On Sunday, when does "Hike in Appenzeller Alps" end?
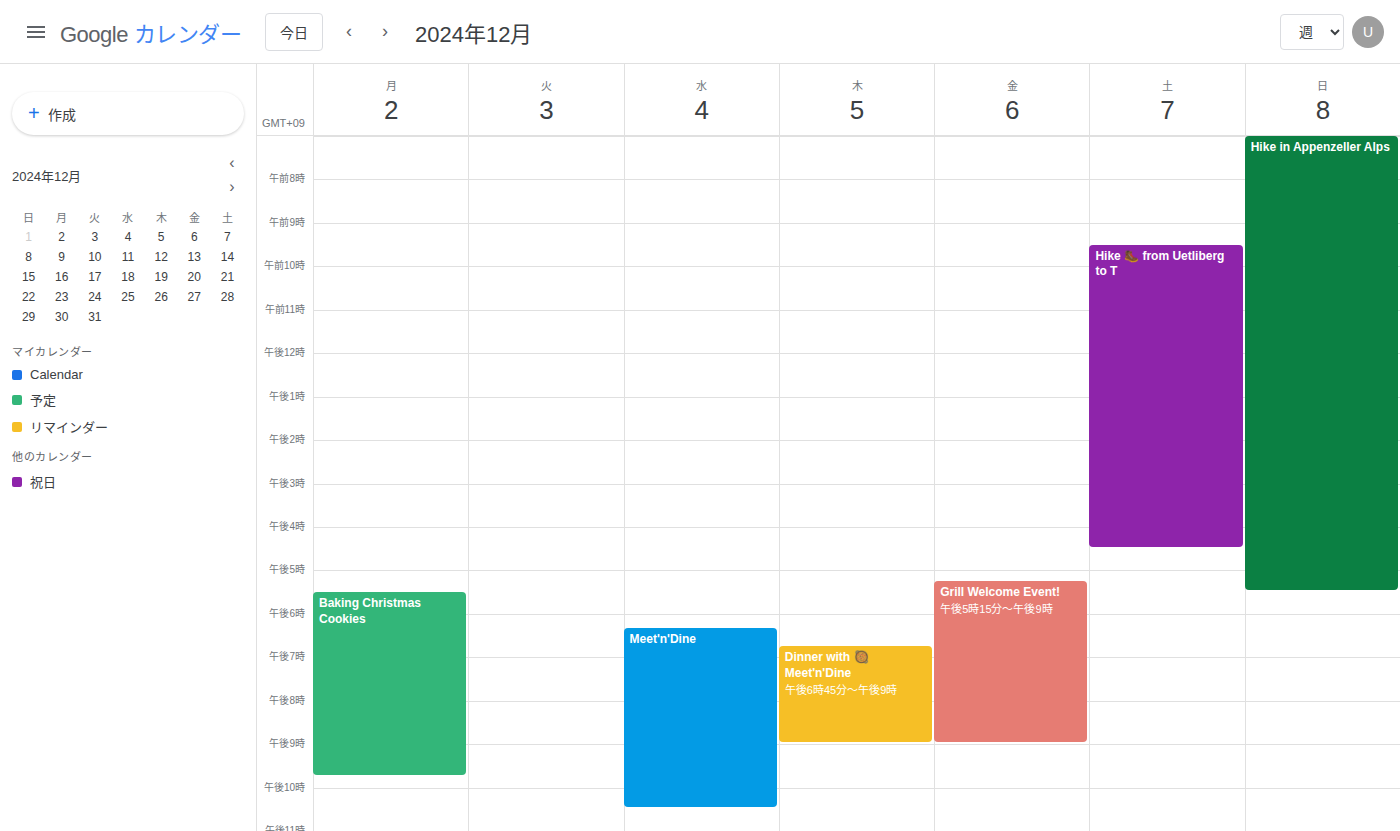
17:30